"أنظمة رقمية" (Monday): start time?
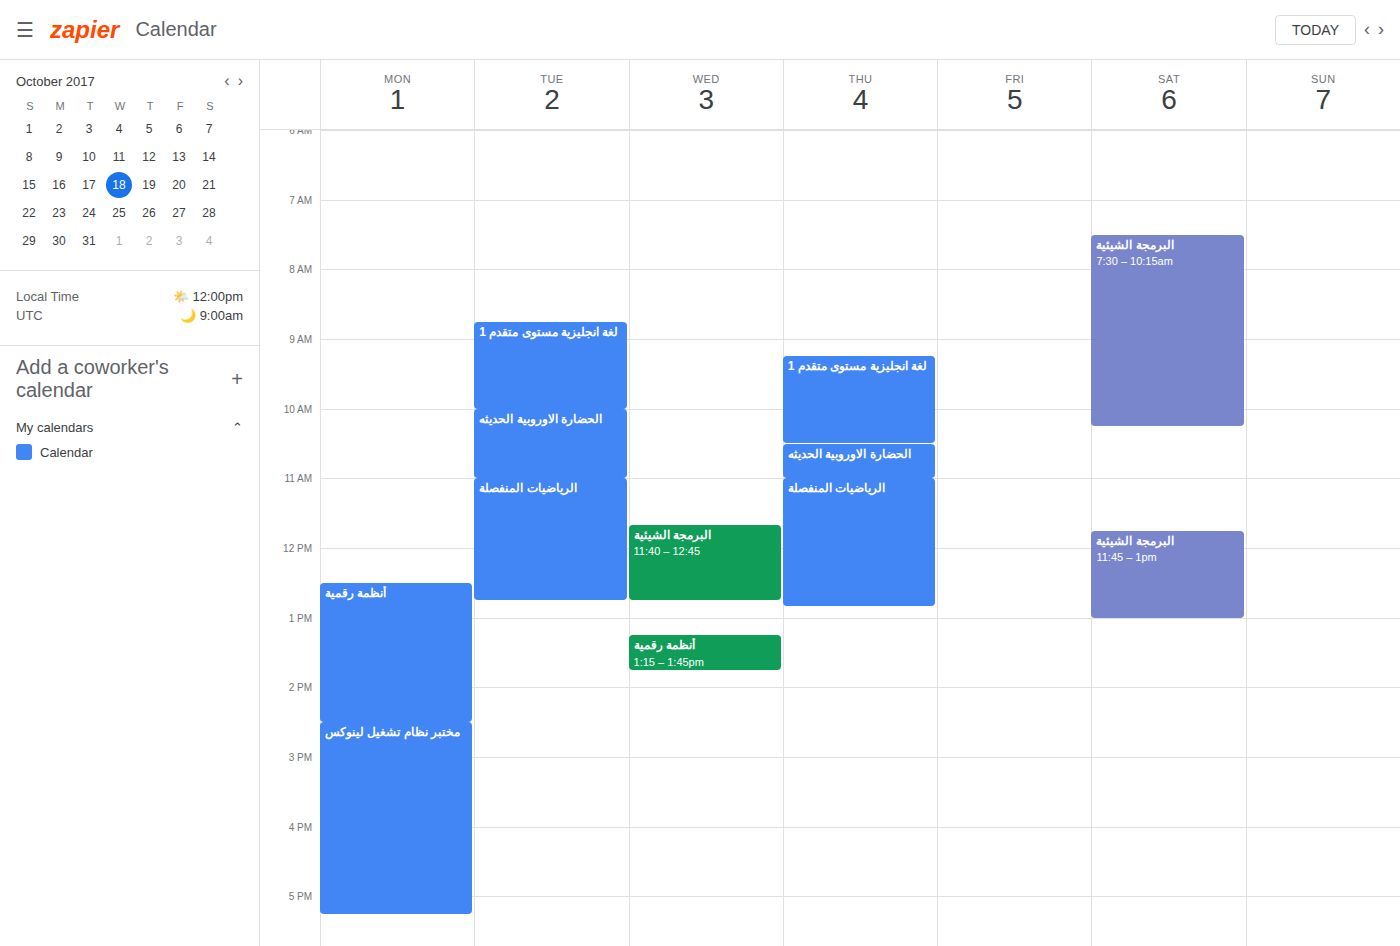
12:30 PM